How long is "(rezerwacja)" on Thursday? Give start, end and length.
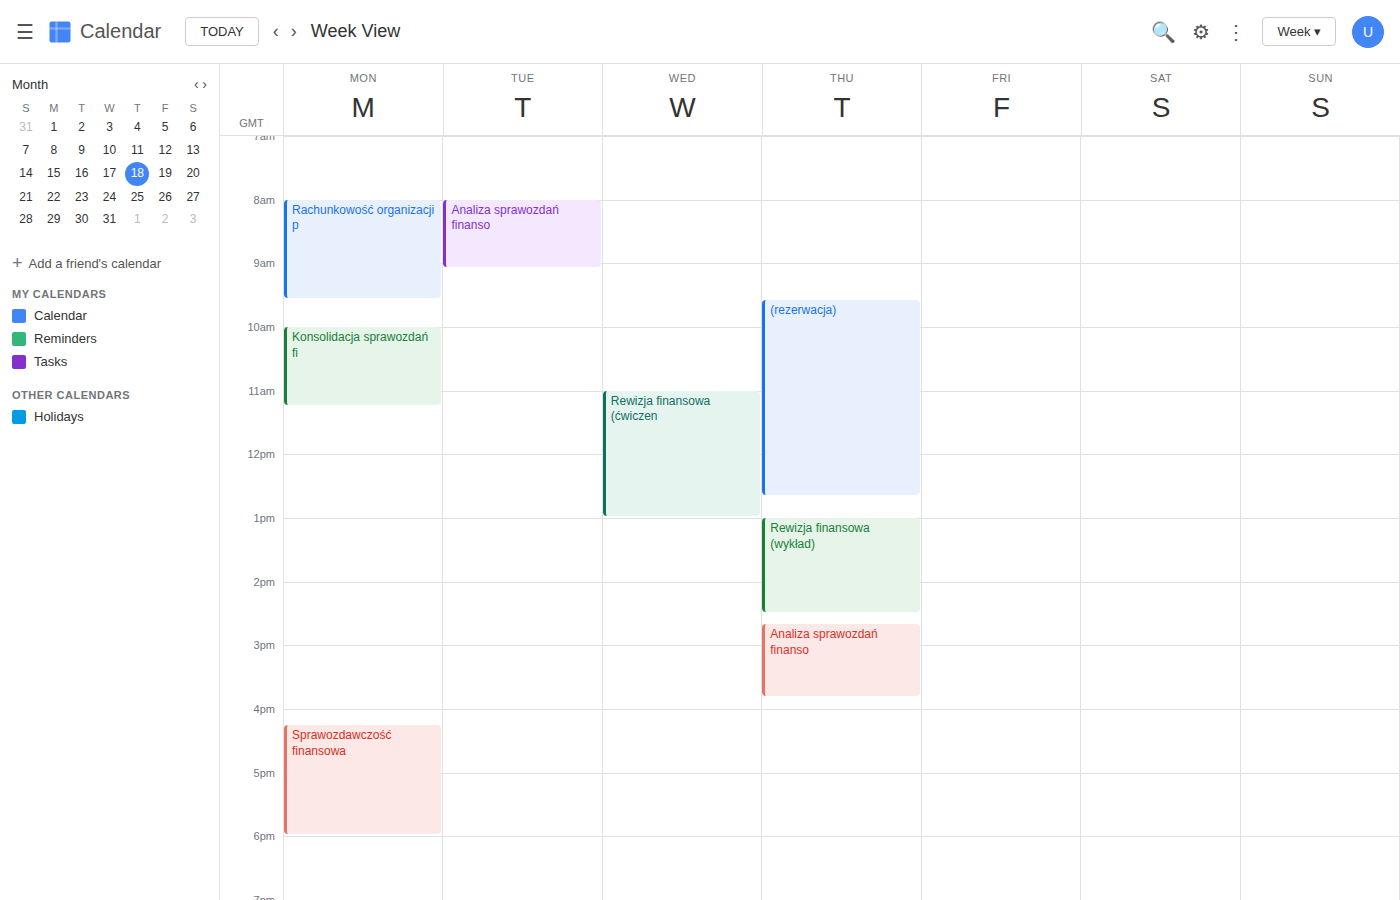
9:35 AM to 12:40 PM, 3 hours 5 minutes